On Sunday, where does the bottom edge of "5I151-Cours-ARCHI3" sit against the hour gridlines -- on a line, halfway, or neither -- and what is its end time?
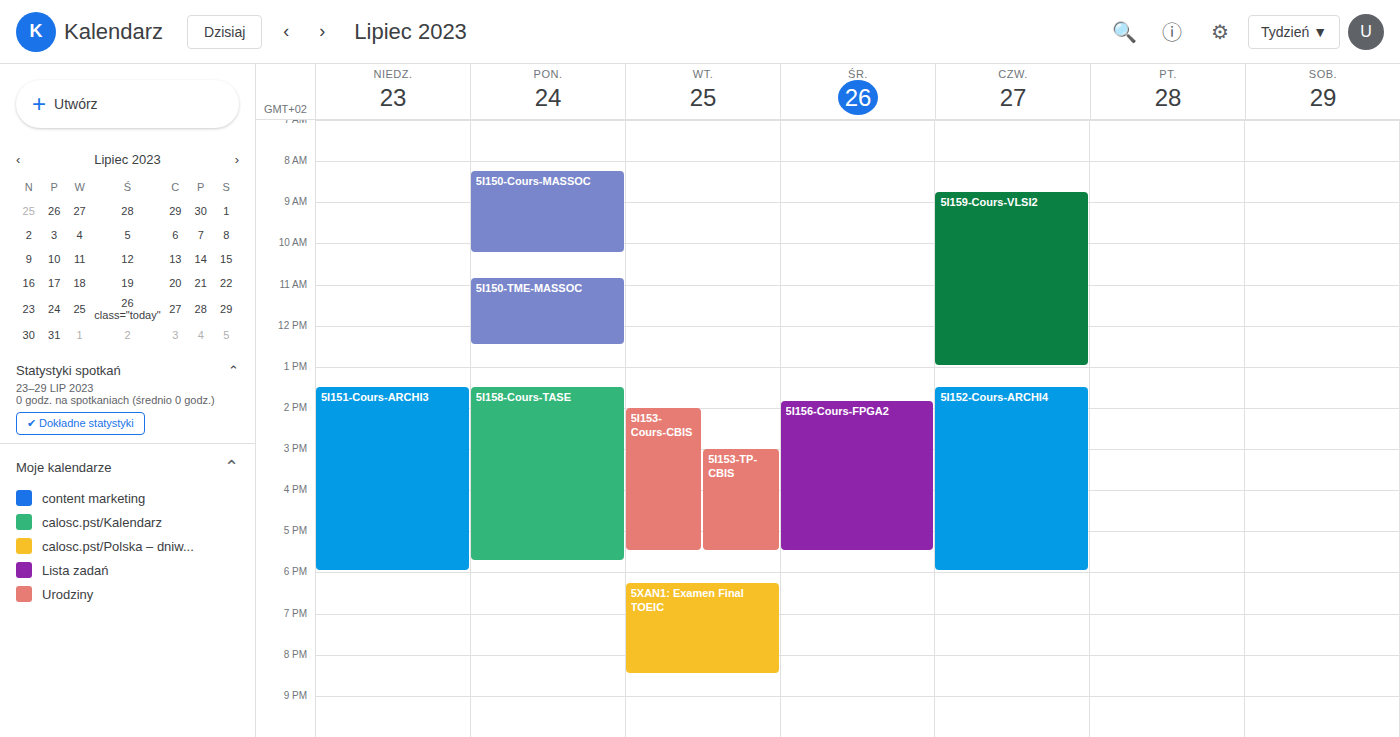
6:00 PM -- exactly on the 6 PM line.